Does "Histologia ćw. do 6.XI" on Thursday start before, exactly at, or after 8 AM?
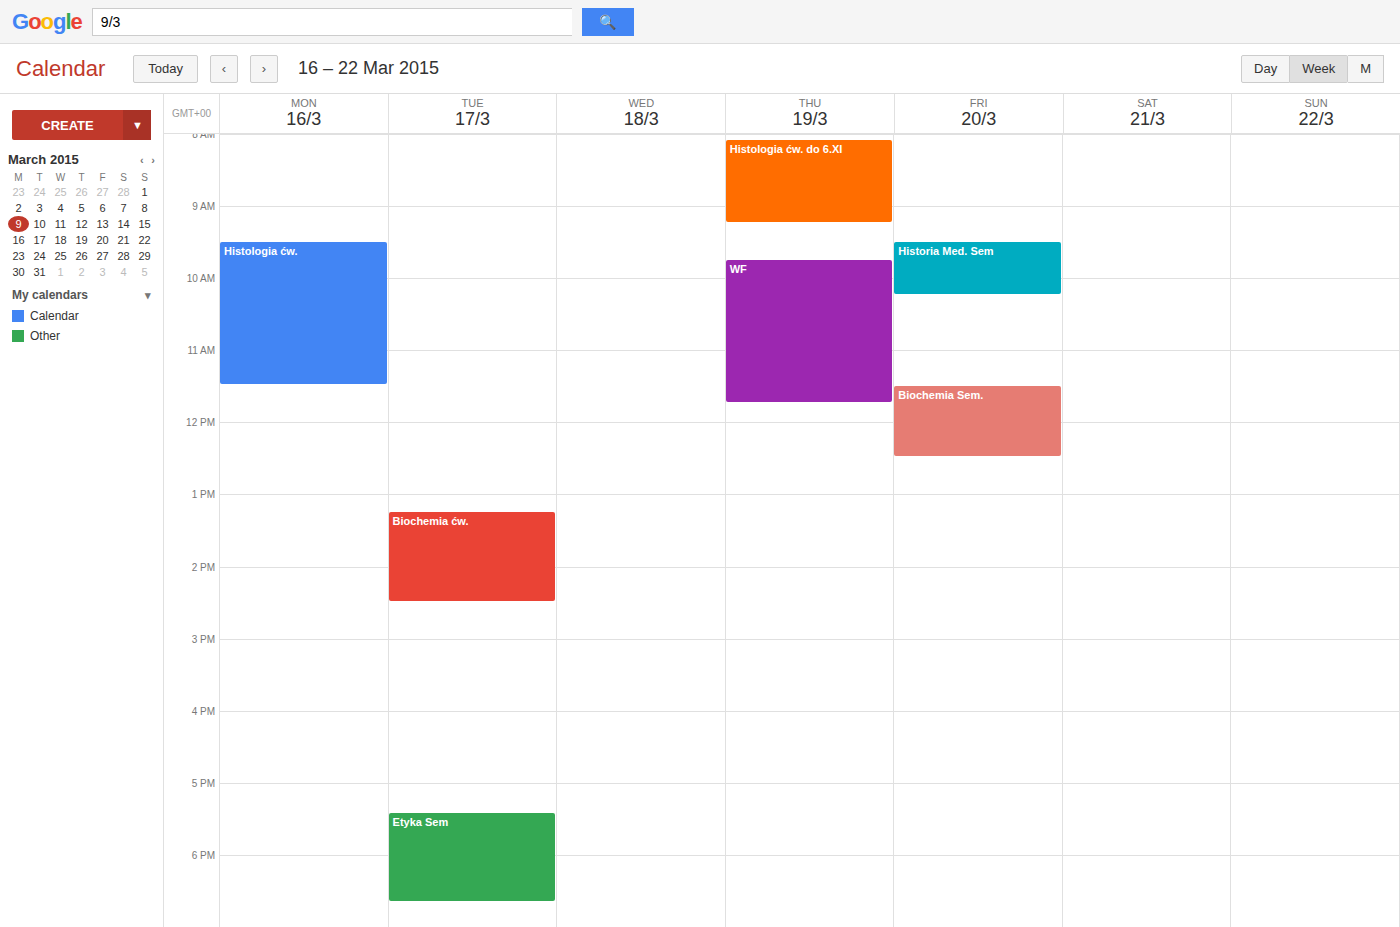
8:05 AM -- after 8 AM, 5 minutes below the 8 AM line.